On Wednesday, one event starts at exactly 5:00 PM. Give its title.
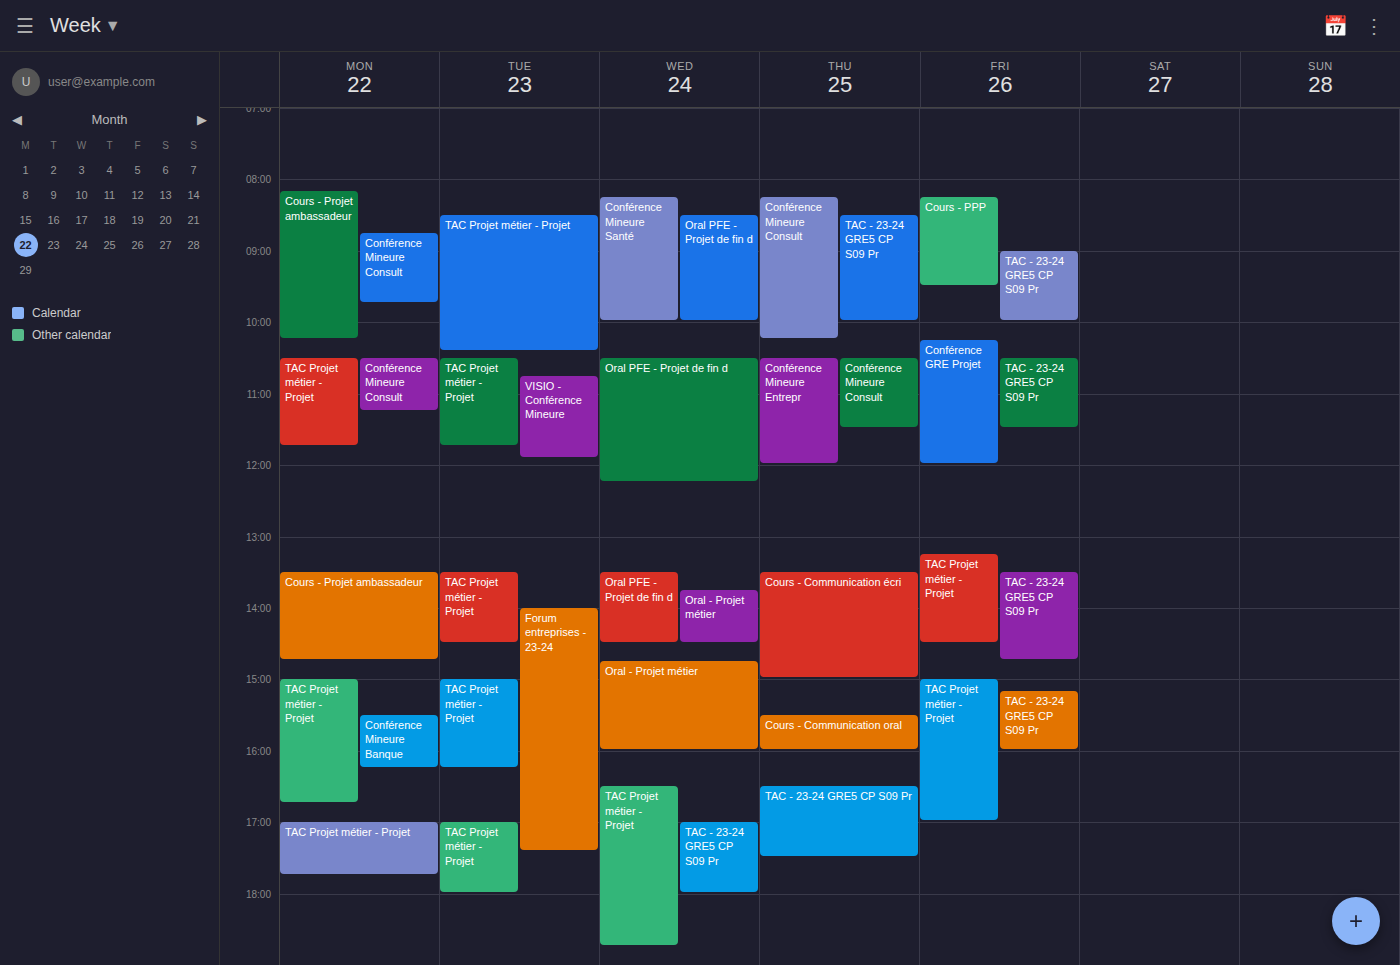
"TAC - 23-24 GRE5 CP S09 Pr"